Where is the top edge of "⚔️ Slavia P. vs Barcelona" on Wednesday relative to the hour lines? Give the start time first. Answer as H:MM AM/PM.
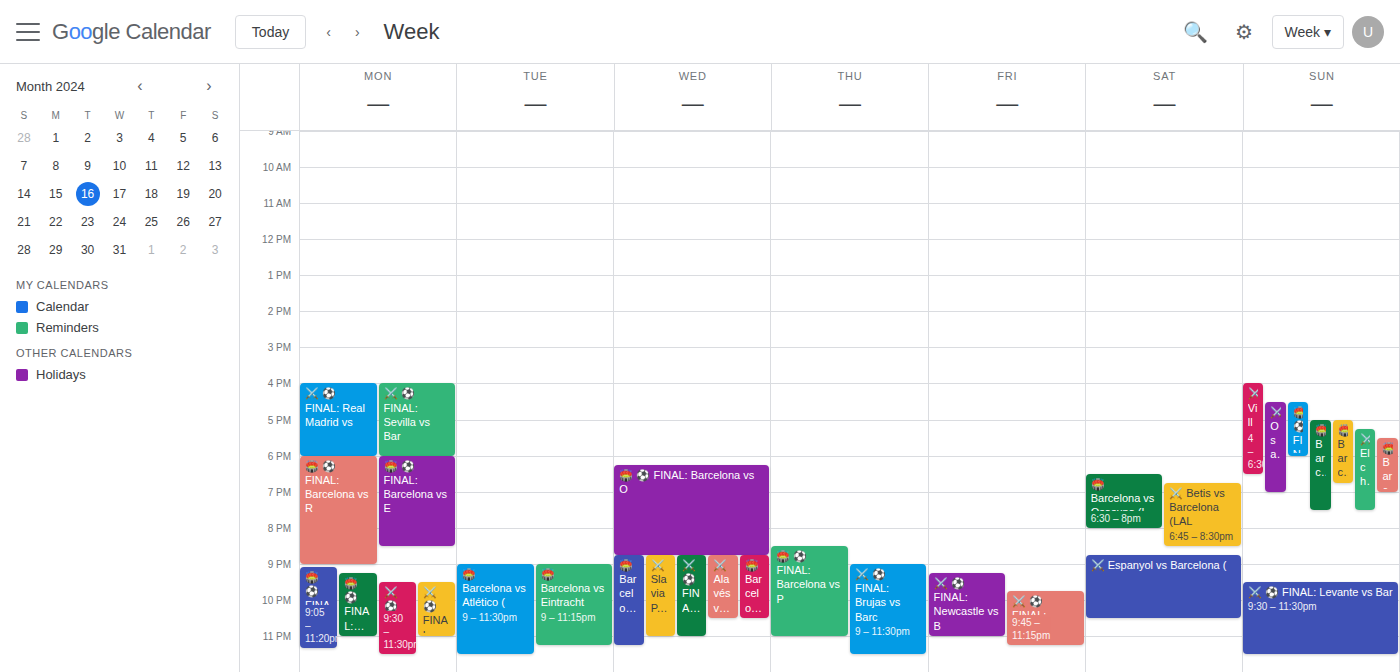
8:45 PM -- neither: three quarters of the way from the 8 PM line to the 9 PM line.